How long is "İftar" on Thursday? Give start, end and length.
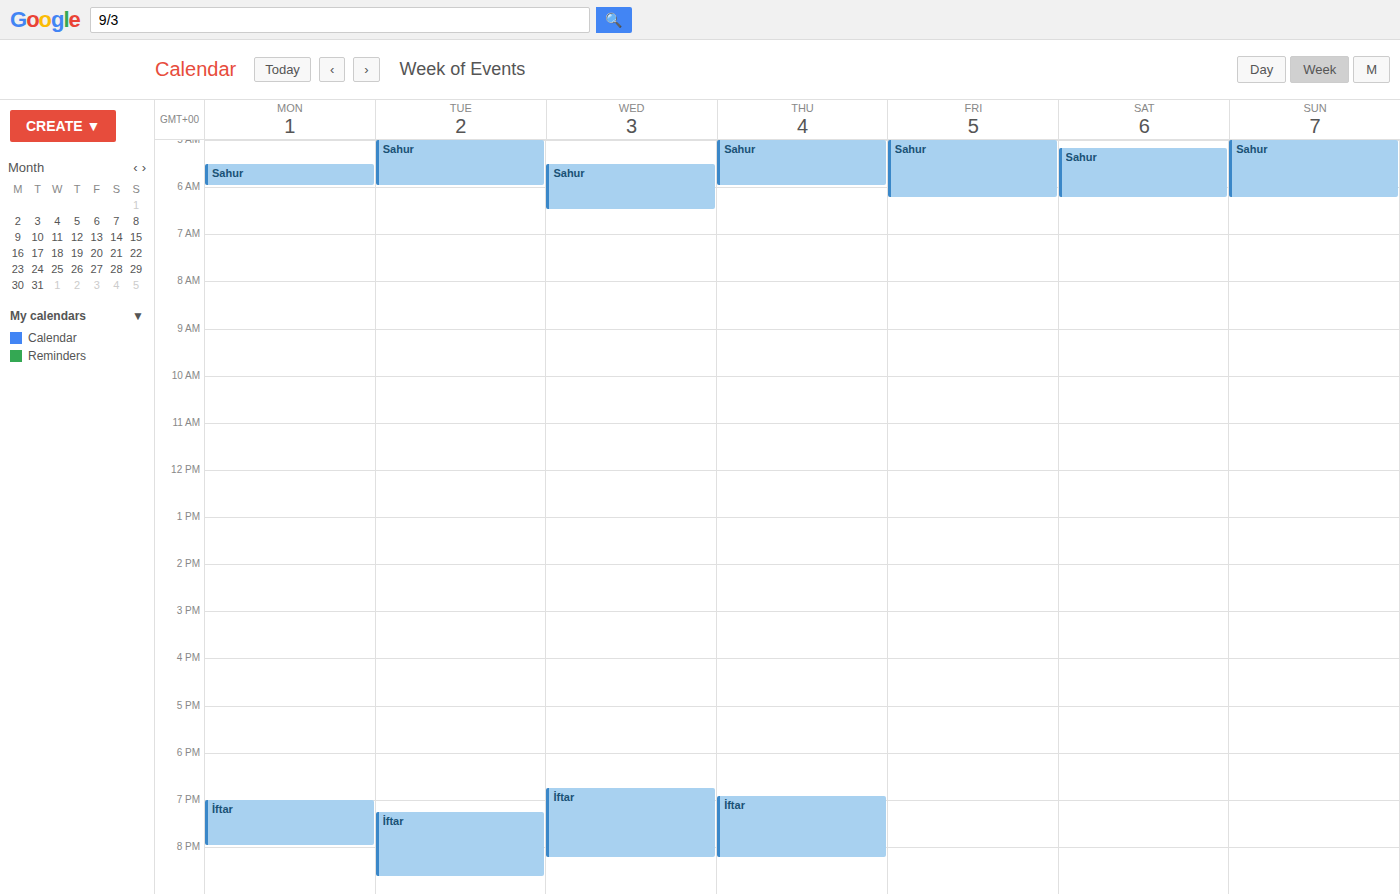
18:55 to 20:15, 1 hour 20 minutes